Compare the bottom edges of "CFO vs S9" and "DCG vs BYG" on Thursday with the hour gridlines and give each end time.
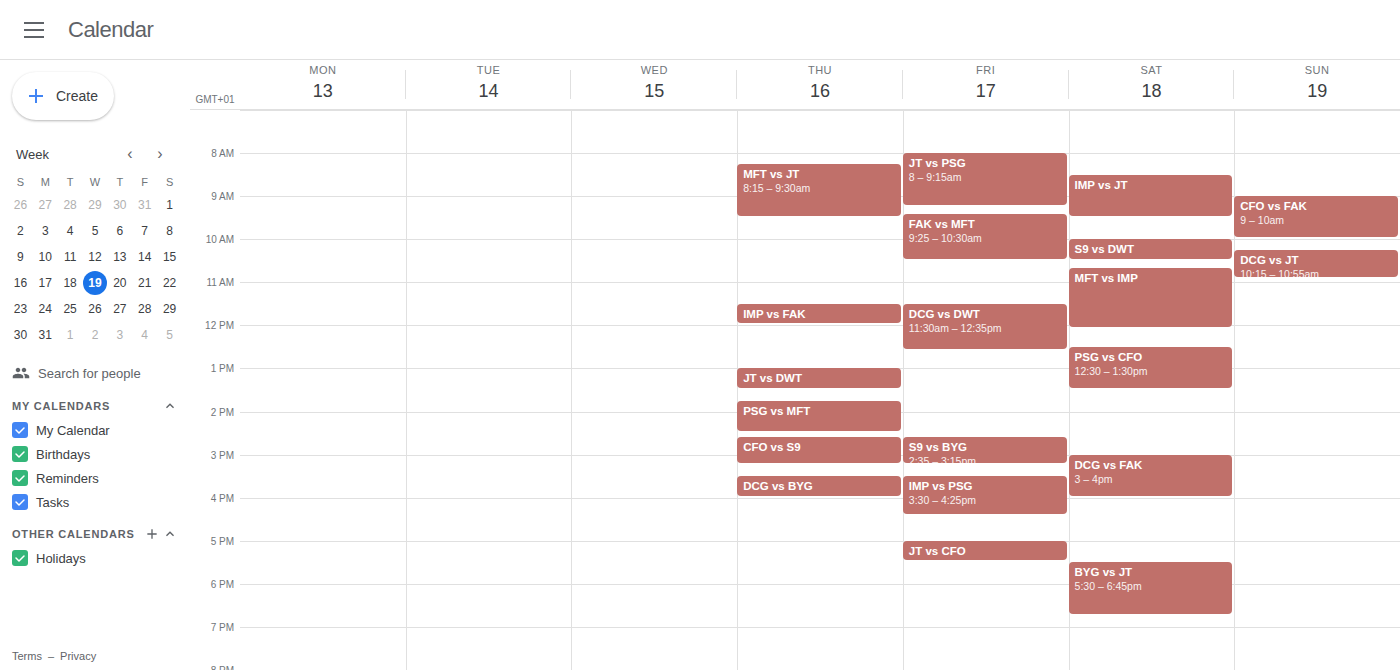
"CFO vs S9": 3:15 PM, neither: a quarter of the way from the 3 PM line to the 4 PM line. "DCG vs BYG": 4:00 PM, exactly on the 4 PM line.